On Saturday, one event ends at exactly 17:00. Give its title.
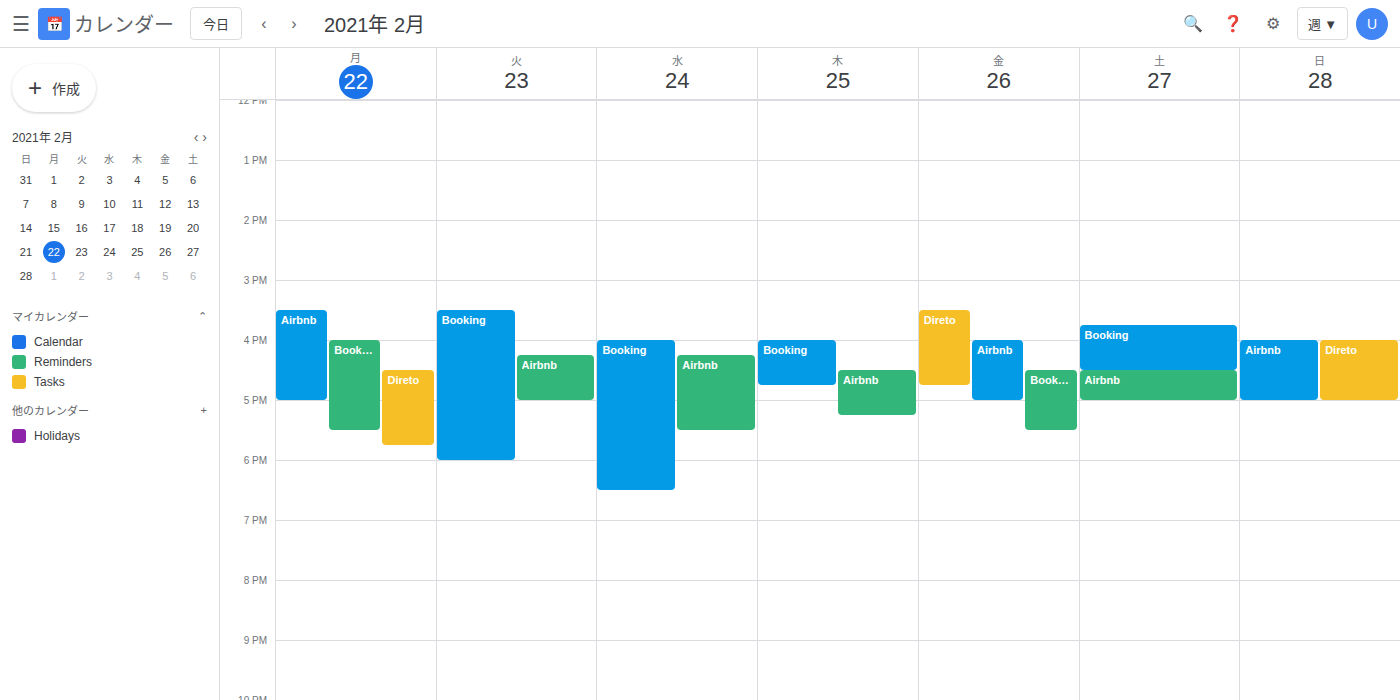
"Airbnb"